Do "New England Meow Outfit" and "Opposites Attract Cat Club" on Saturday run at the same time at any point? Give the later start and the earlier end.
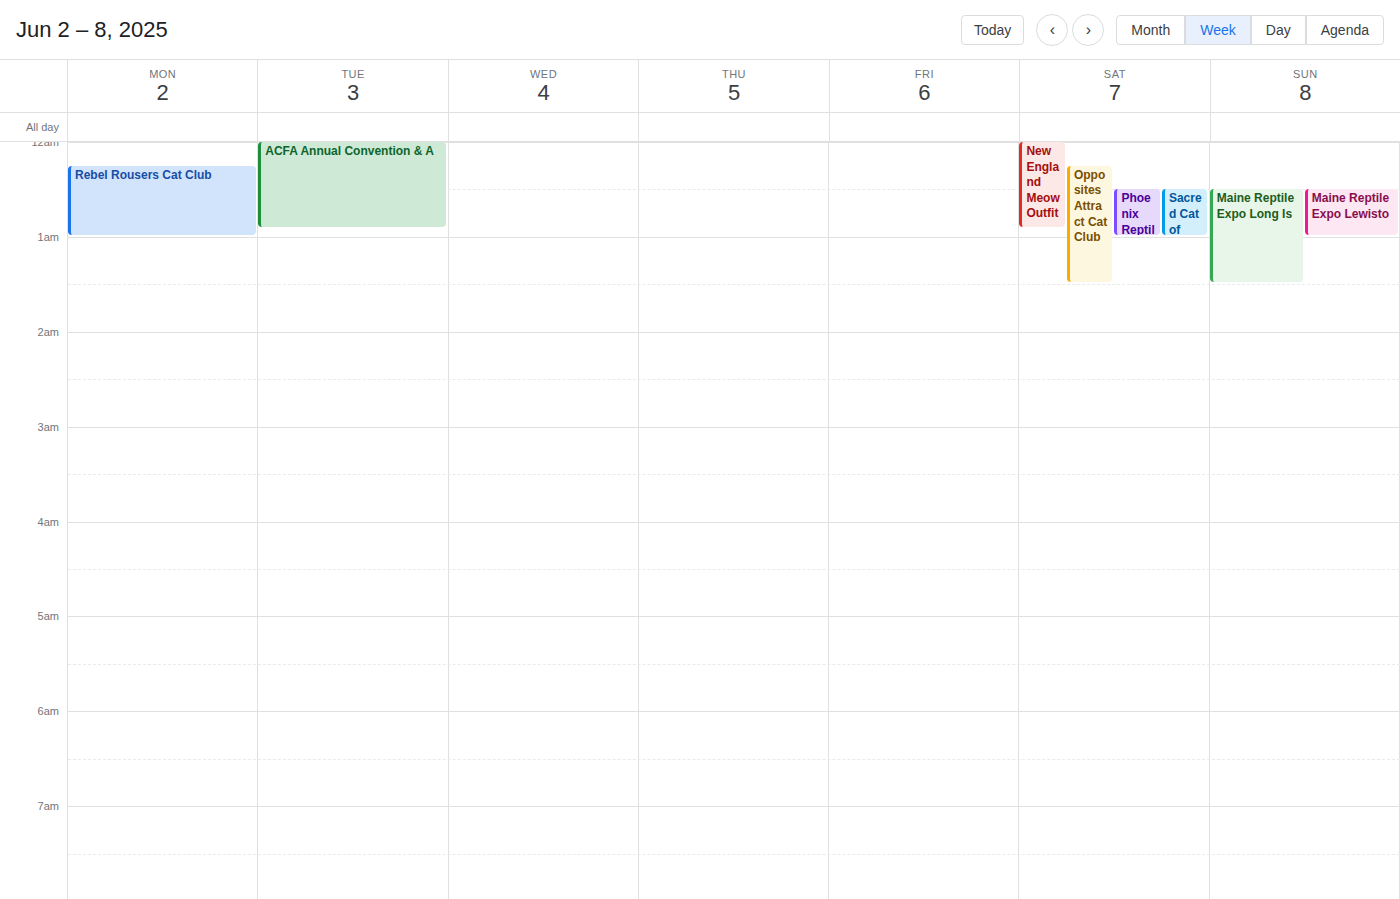
"Opposites Attract Cat Club" starts at 12:15 AM, before "New England Meow Outfit" ends at 12:55 AM -- they overlap.